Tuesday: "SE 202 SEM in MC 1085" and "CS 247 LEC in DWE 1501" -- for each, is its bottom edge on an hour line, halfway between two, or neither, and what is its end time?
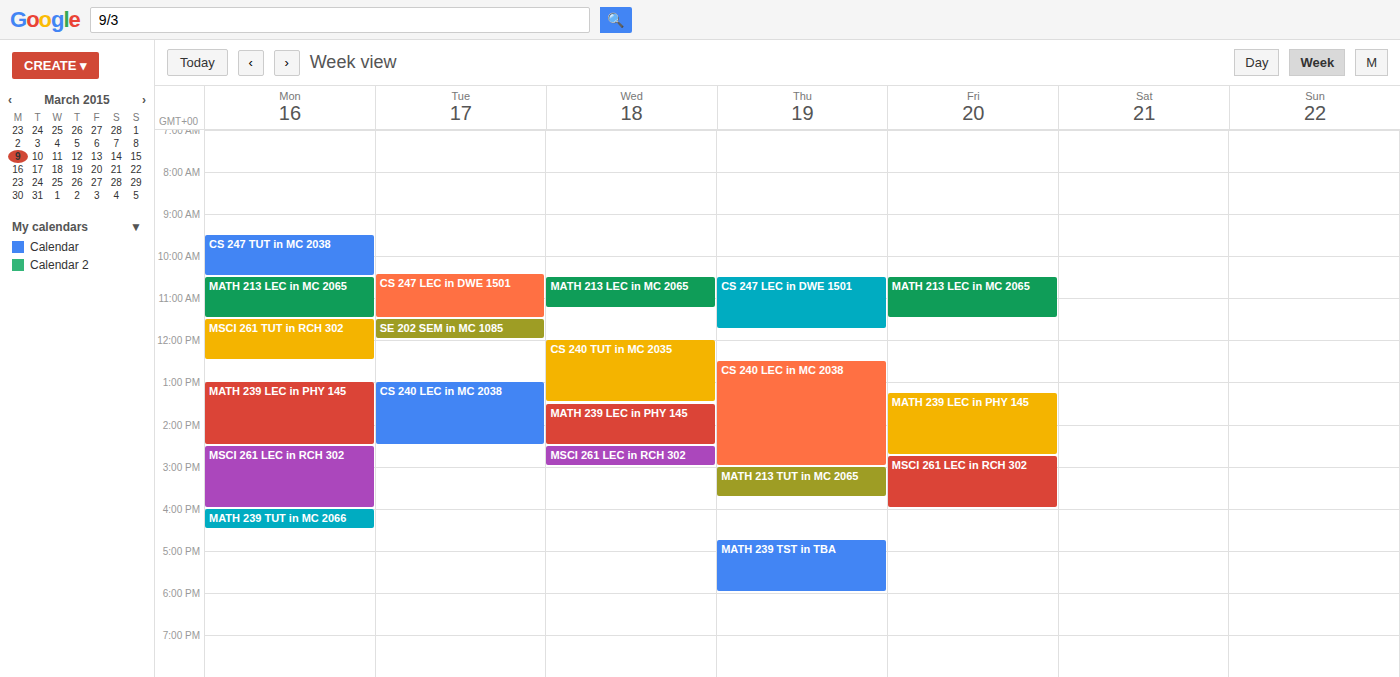
"SE 202 SEM in MC 1085": 12:00 PM, exactly on the 12 PM line. "CS 247 LEC in DWE 1501": 11:30 AM, halfway between the 11 AM and 12 PM lines.